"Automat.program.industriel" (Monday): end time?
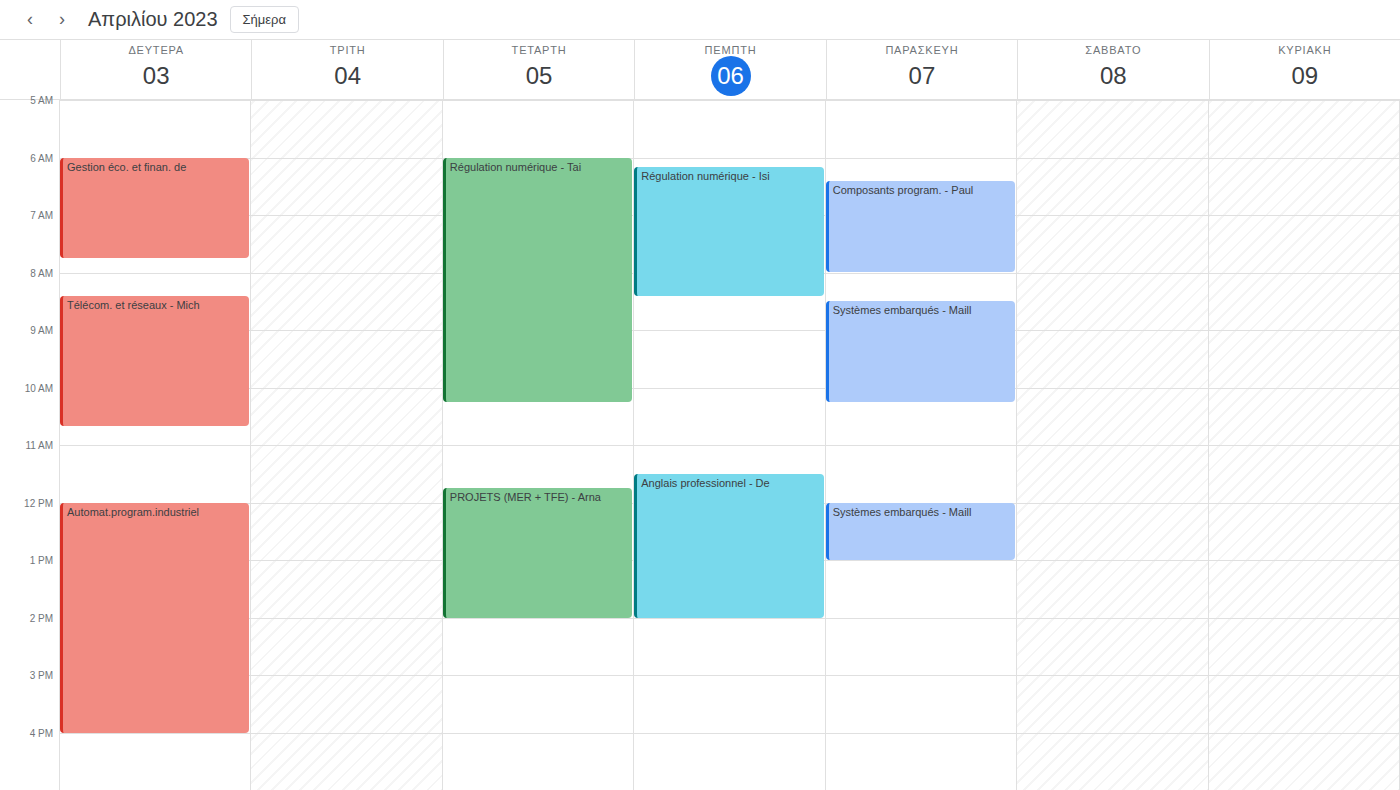
4:00 PM